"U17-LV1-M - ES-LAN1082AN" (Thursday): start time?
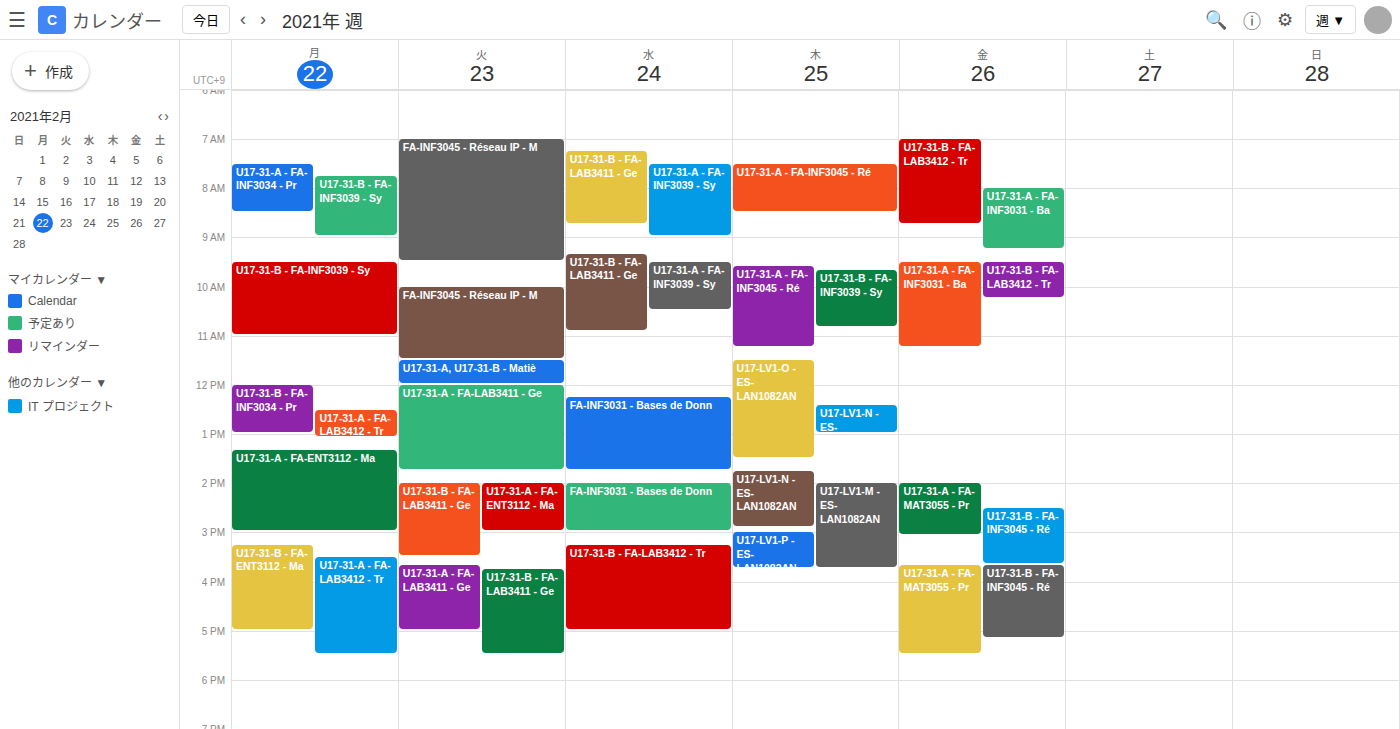
2:00 PM